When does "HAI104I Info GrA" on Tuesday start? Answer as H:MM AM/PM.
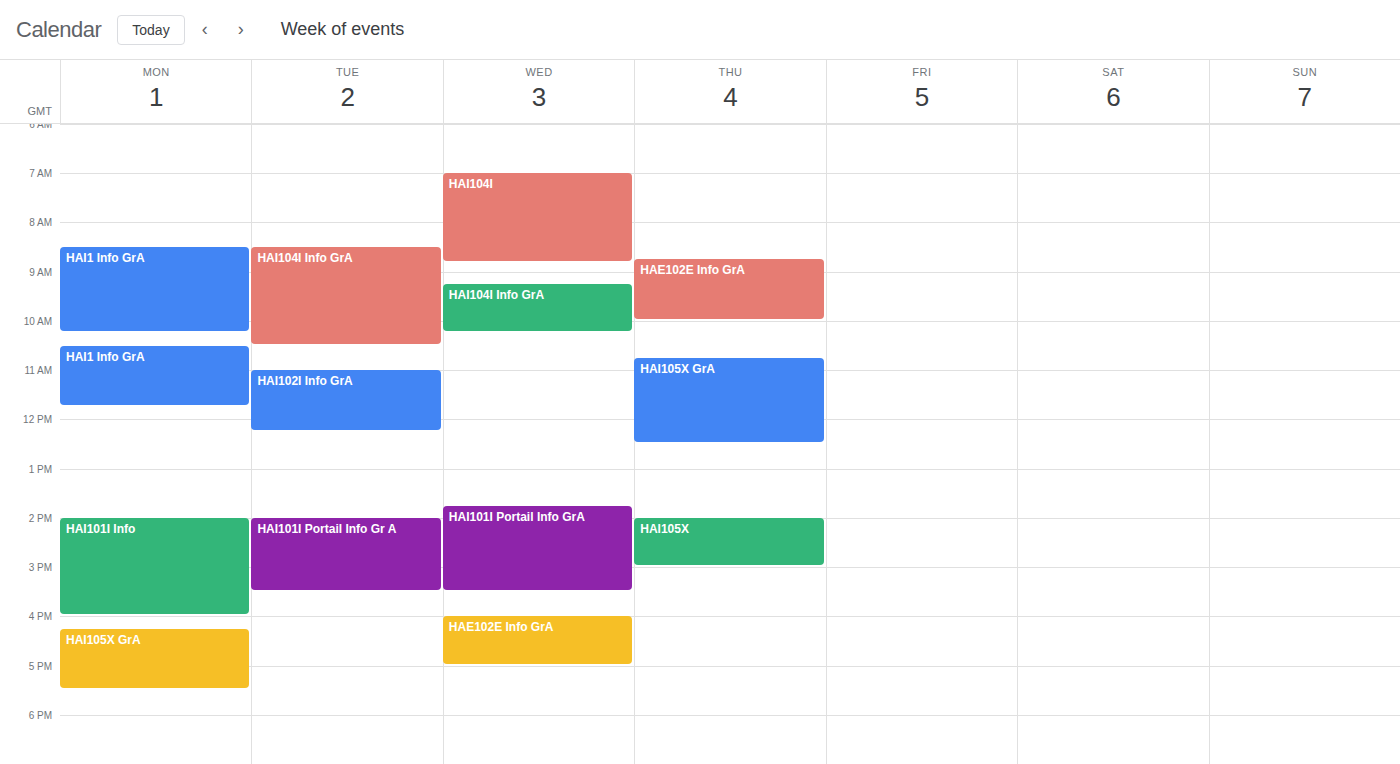
8:30 AM